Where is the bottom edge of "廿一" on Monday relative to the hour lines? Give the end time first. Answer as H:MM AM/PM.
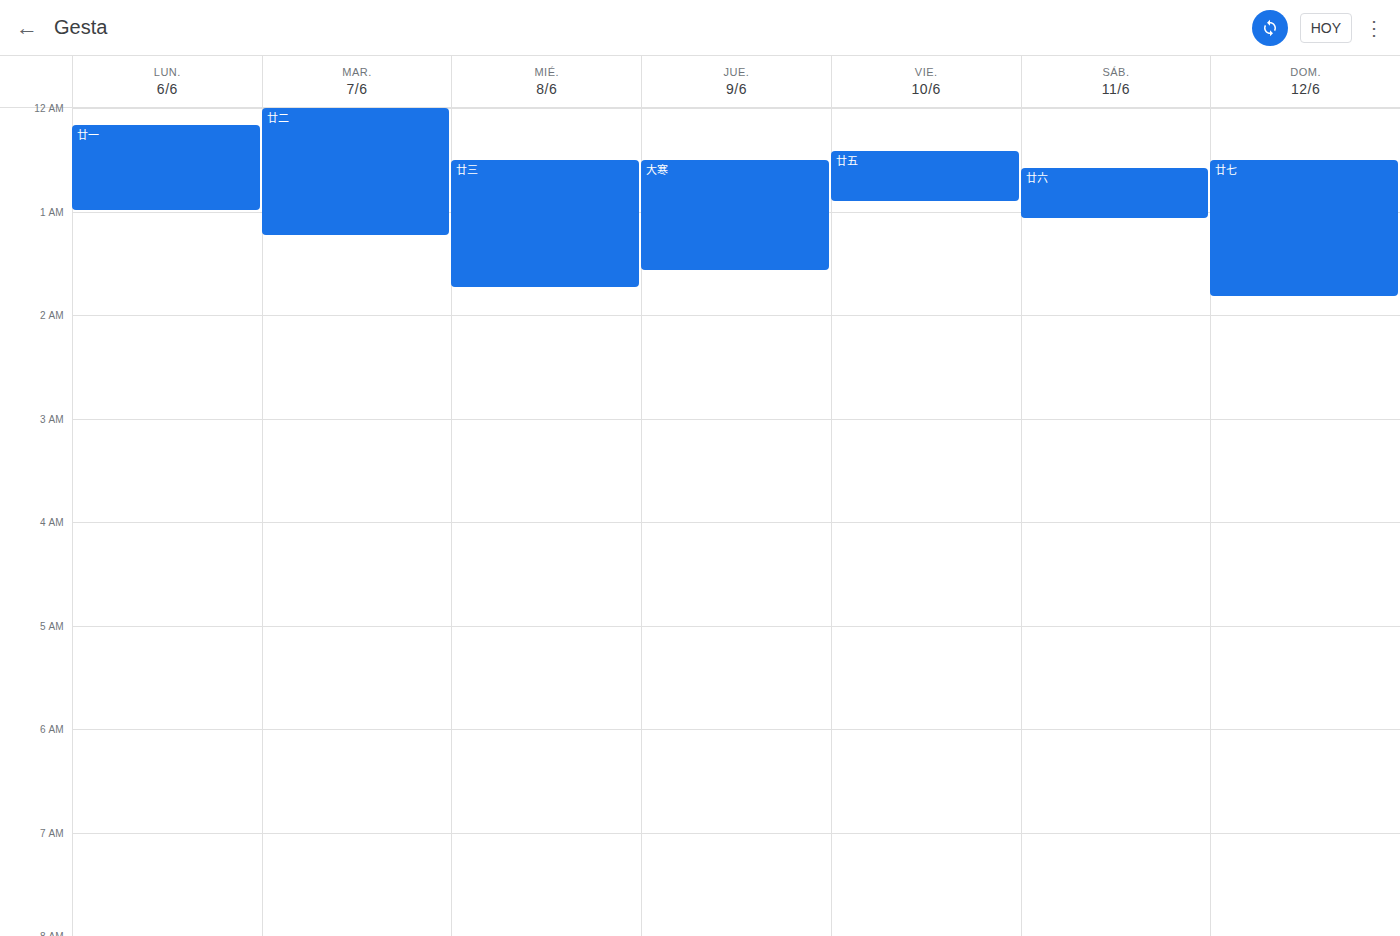
1:00 AM -- exactly on the 1 AM line.